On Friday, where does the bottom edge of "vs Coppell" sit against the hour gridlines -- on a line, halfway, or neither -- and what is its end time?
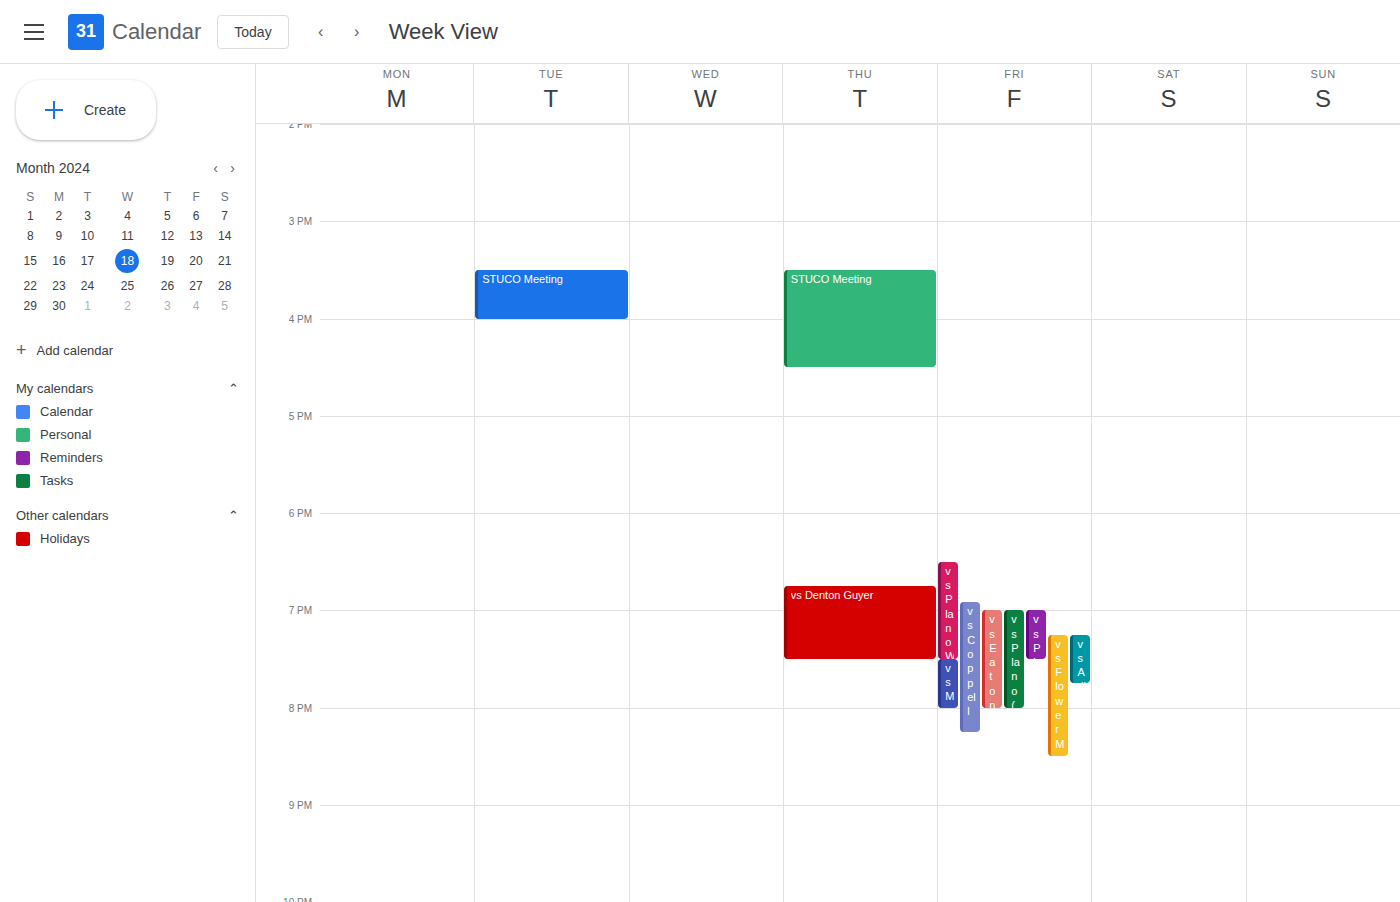
8:15 PM -- neither: a quarter of the way from the 8 PM line to the 9 PM line.